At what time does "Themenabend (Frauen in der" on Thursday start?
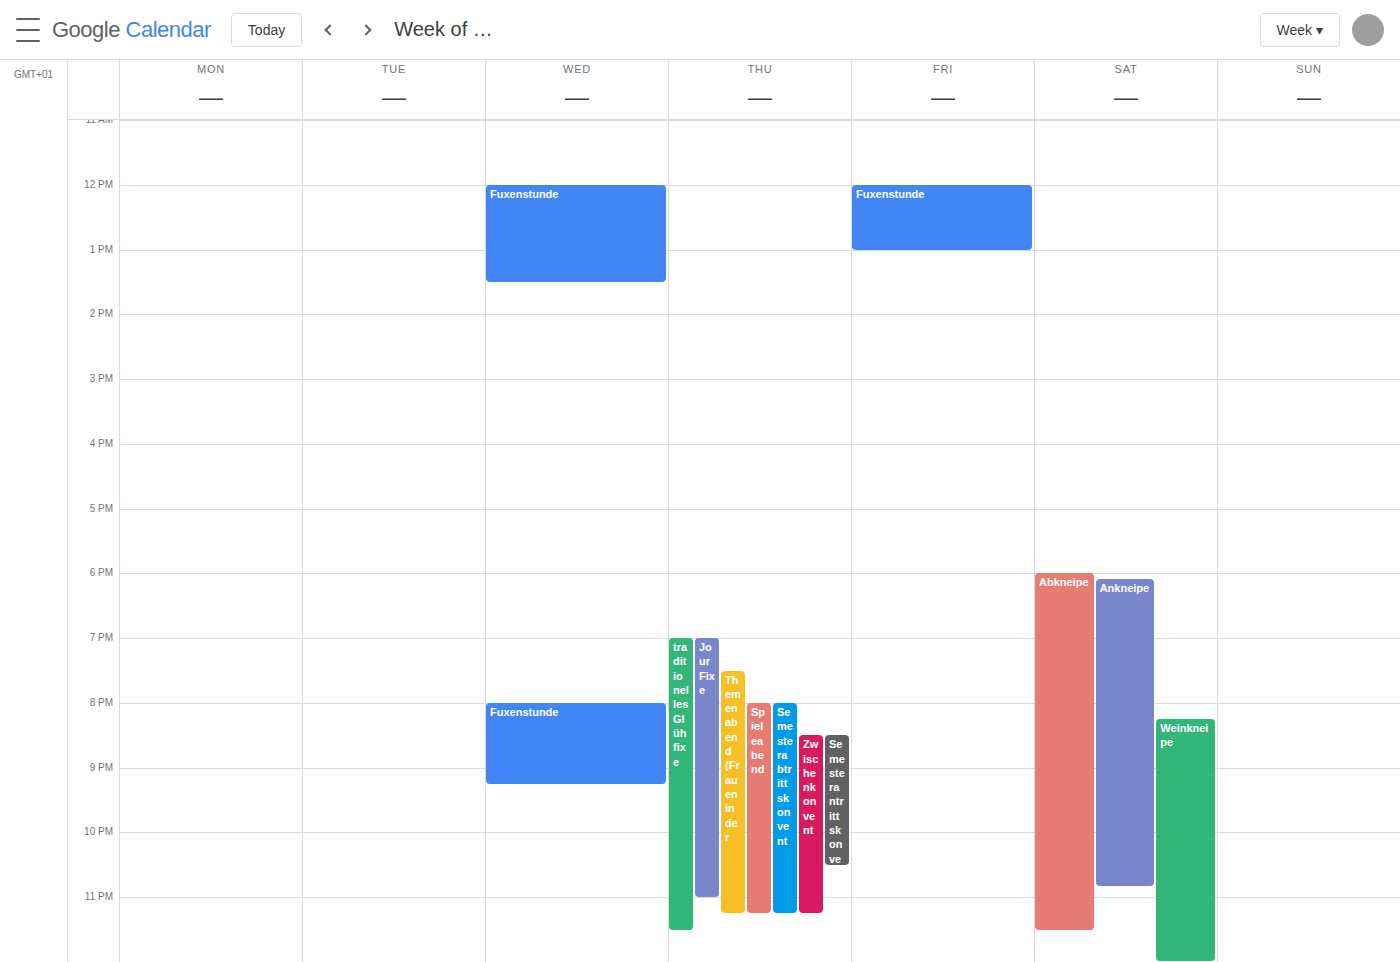
7:30 PM